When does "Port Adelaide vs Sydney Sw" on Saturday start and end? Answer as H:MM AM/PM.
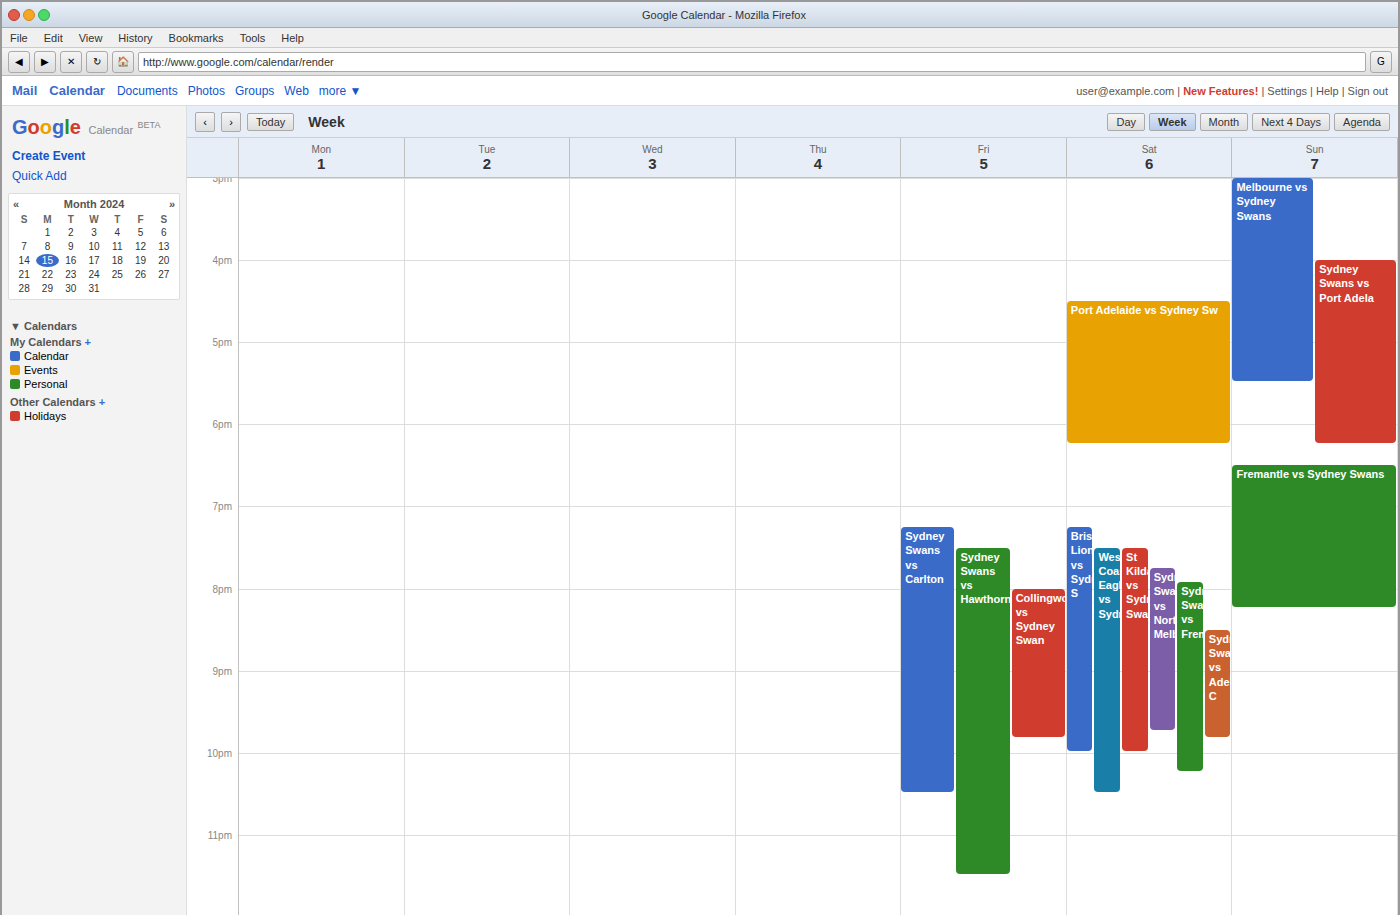
4:30 PM to 6:15 PM